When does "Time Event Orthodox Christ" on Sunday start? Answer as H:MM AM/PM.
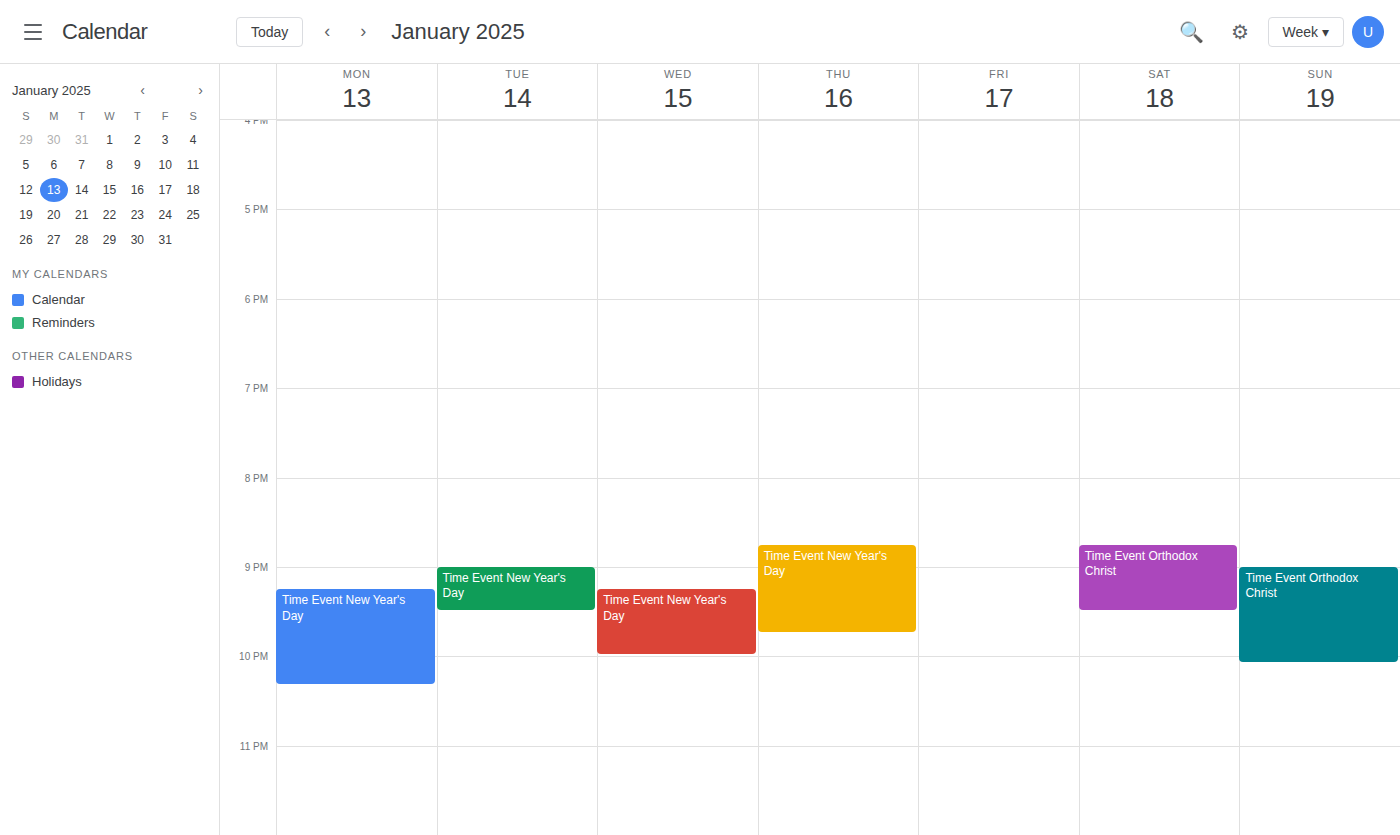
9:00 PM